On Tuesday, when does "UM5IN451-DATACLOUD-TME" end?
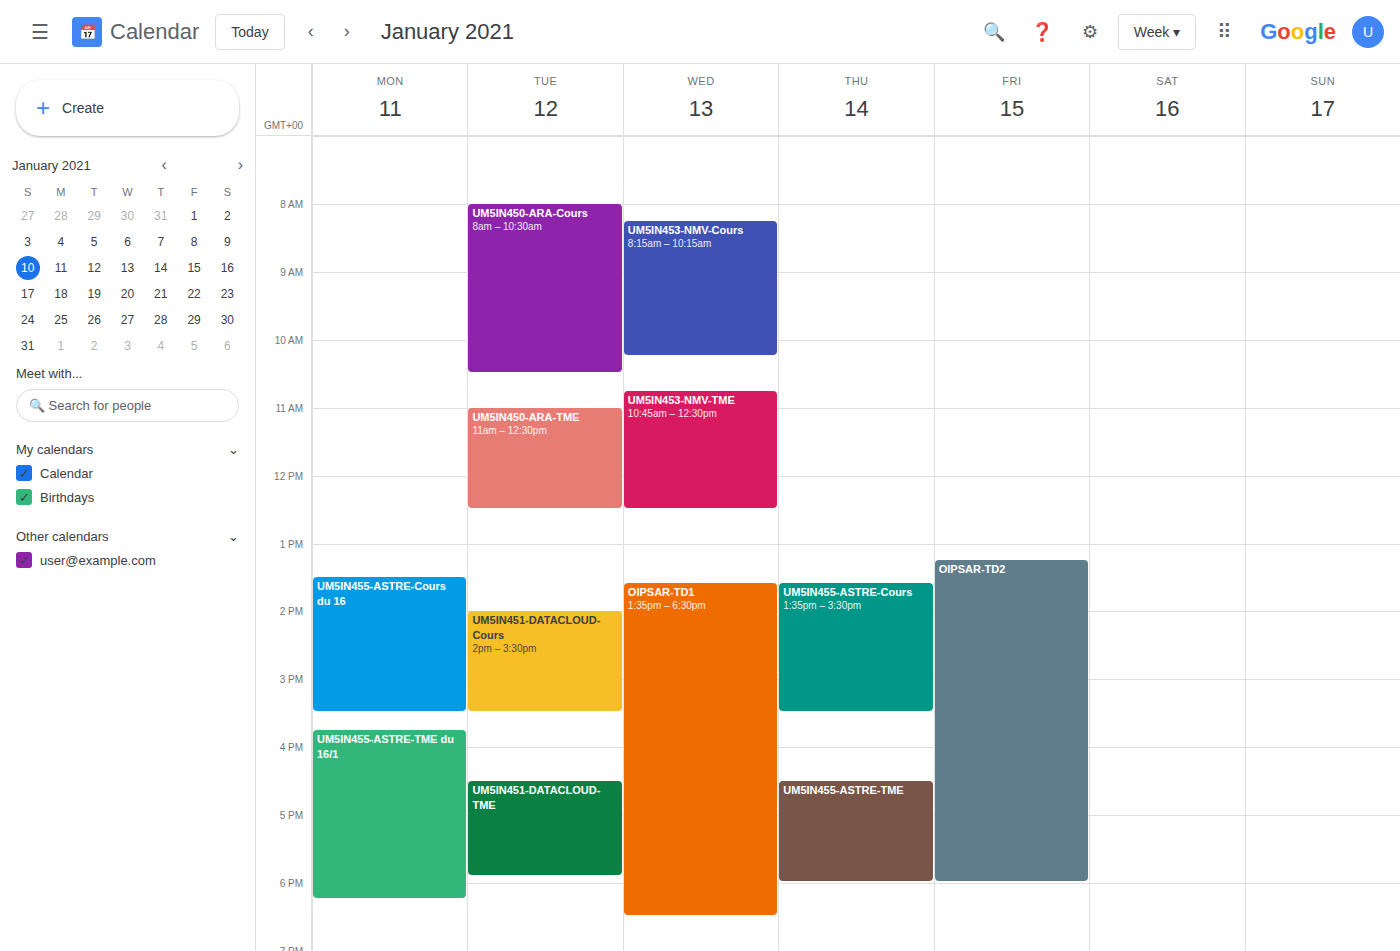
5:55 PM